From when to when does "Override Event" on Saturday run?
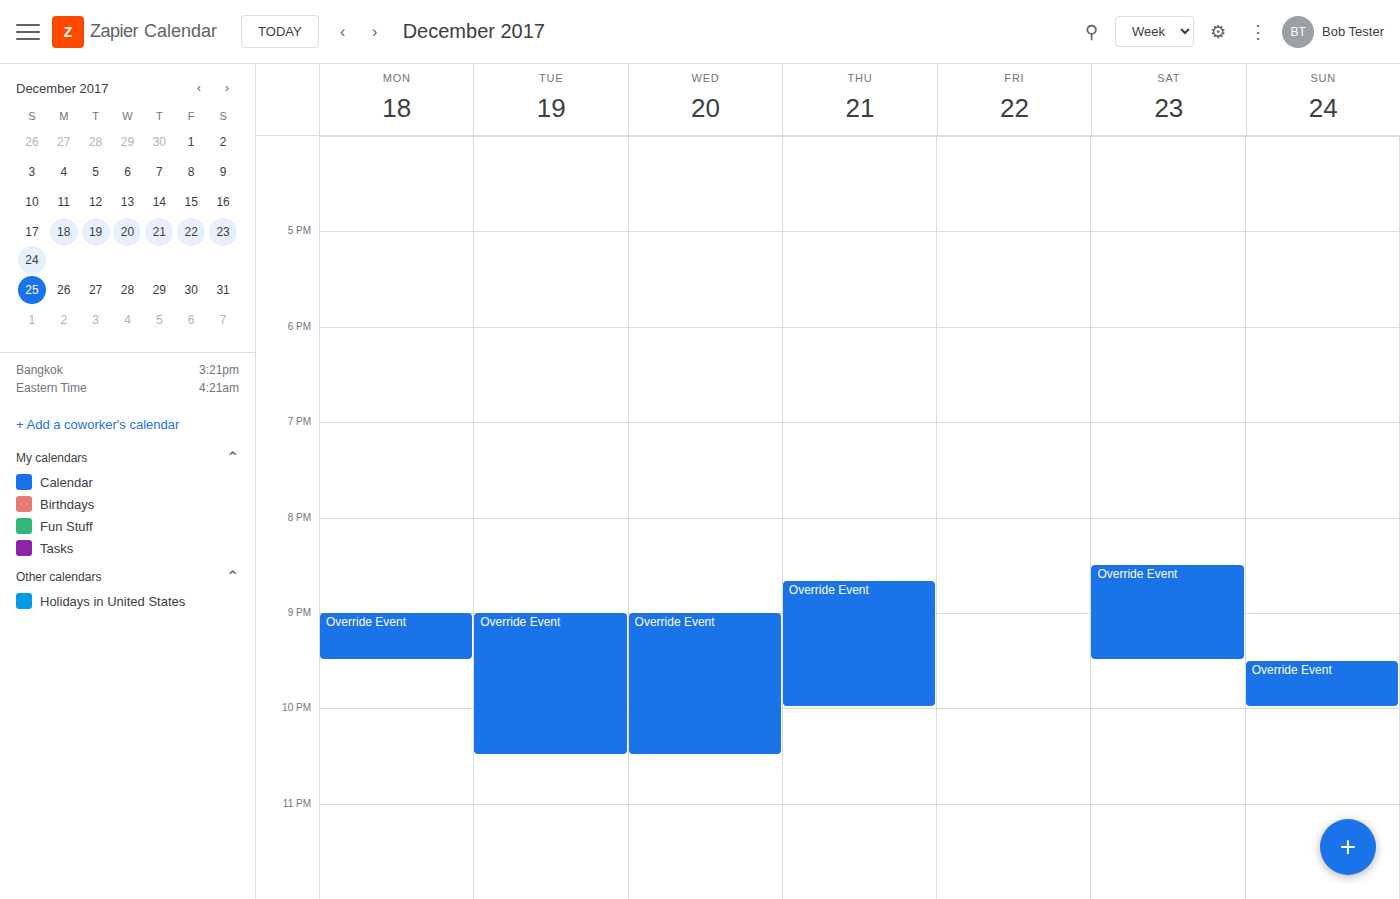
8:30 PM to 9:30 PM